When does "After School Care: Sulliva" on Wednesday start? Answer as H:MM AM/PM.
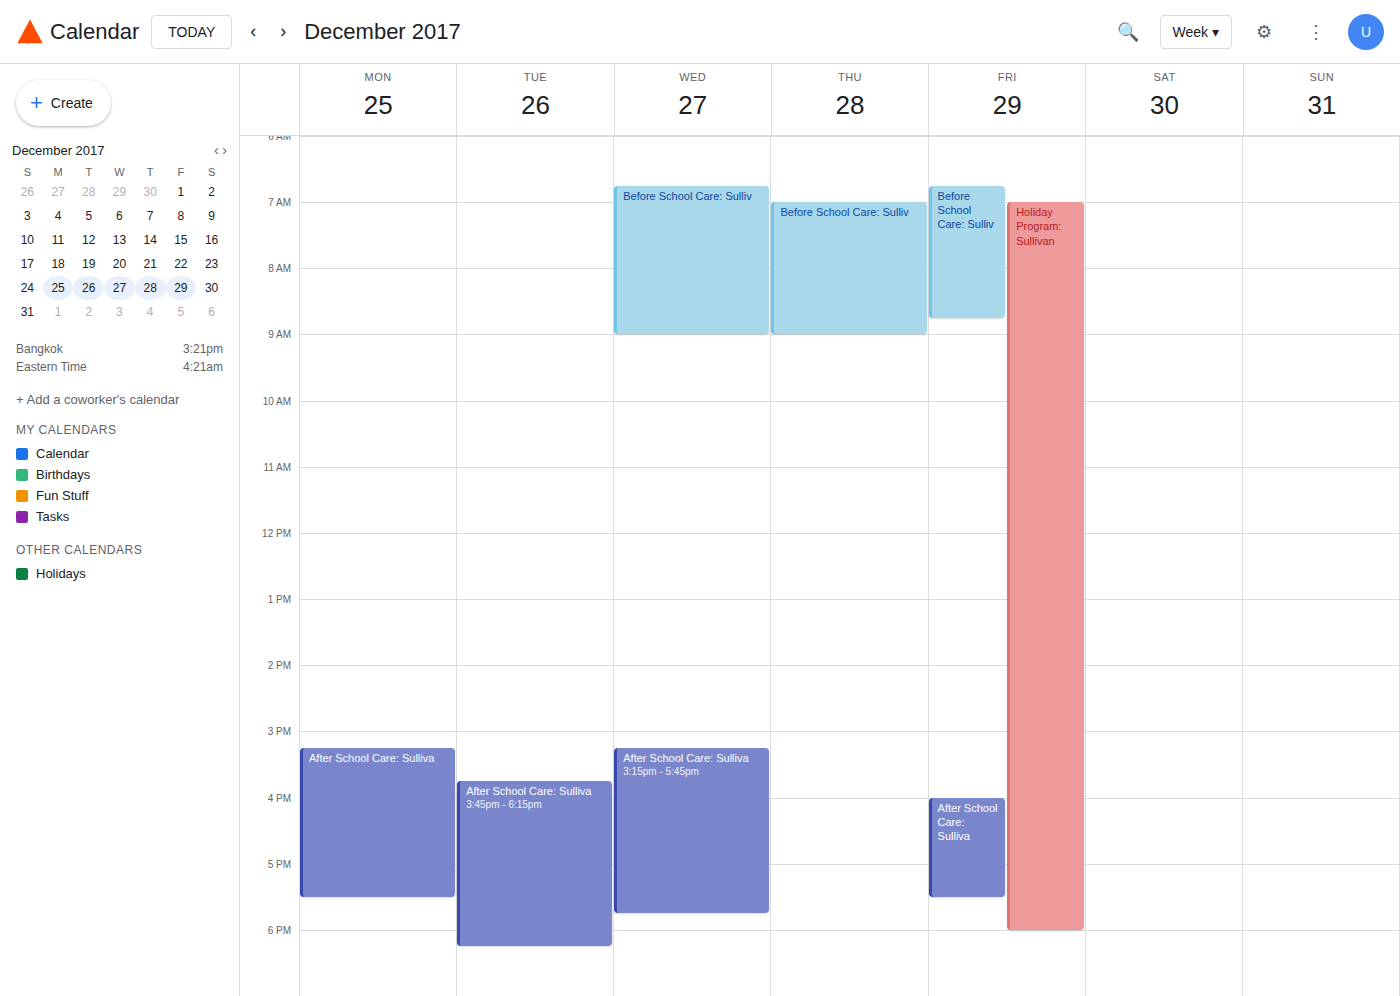
3:15 PM